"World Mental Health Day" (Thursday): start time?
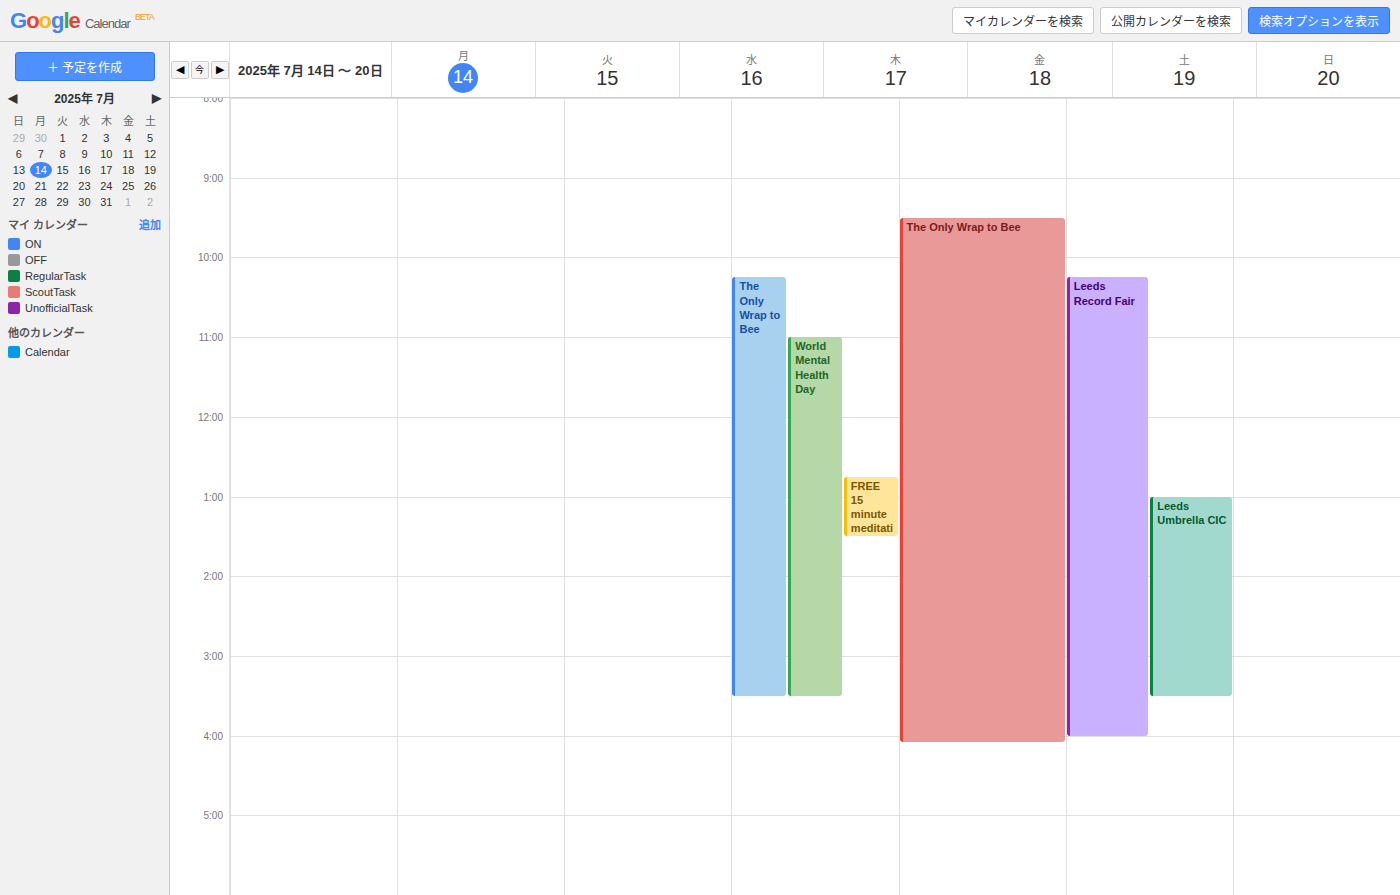
11:00